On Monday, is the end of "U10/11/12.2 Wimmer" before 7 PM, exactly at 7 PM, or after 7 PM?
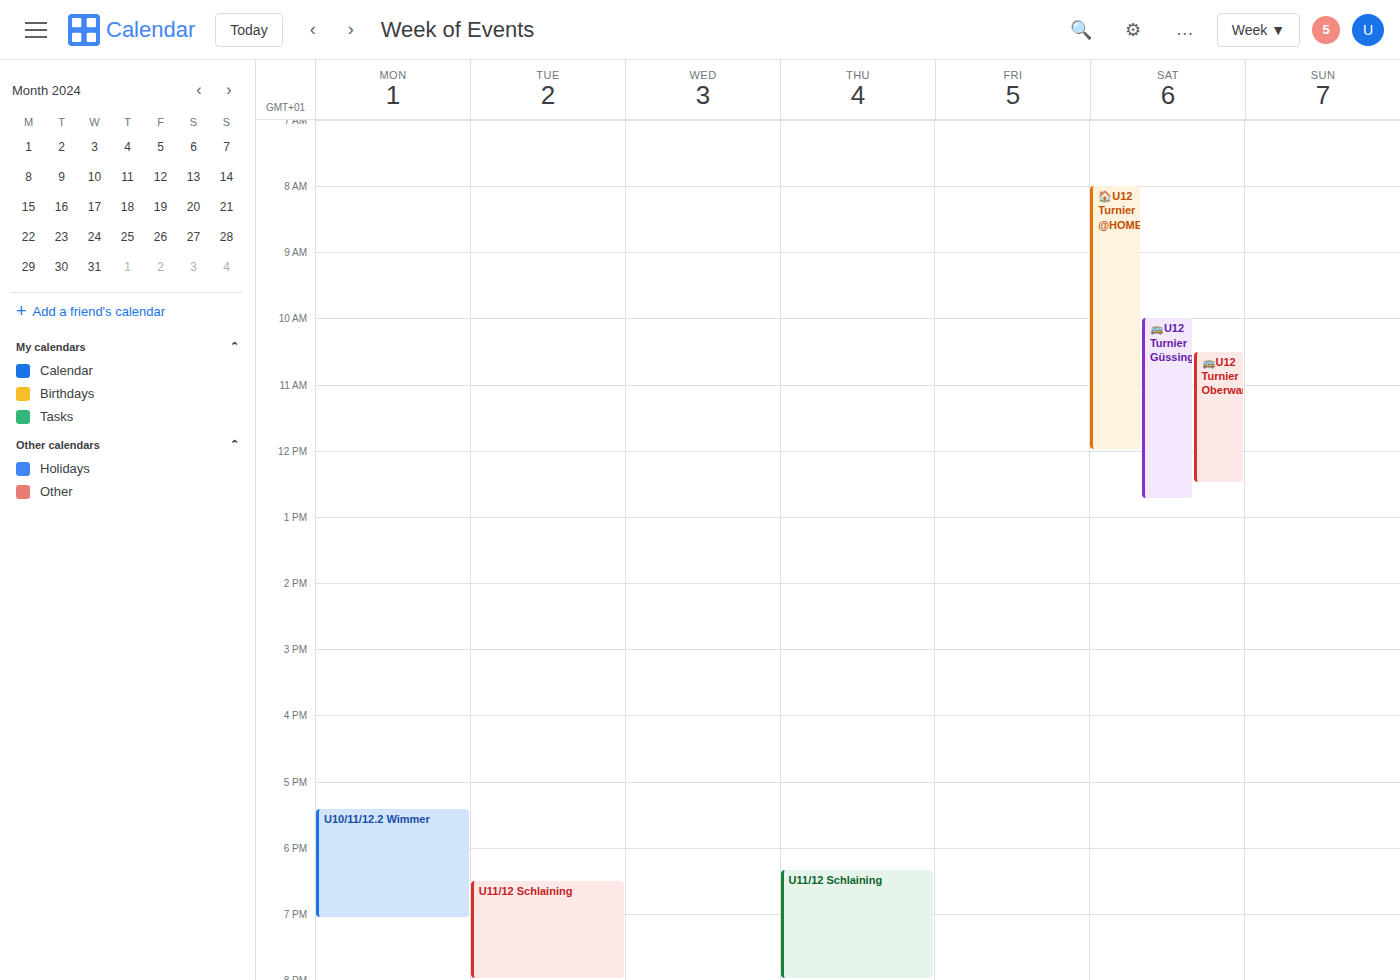
7:05 PM -- after 7 PM, 5 minutes below the 7 PM line.